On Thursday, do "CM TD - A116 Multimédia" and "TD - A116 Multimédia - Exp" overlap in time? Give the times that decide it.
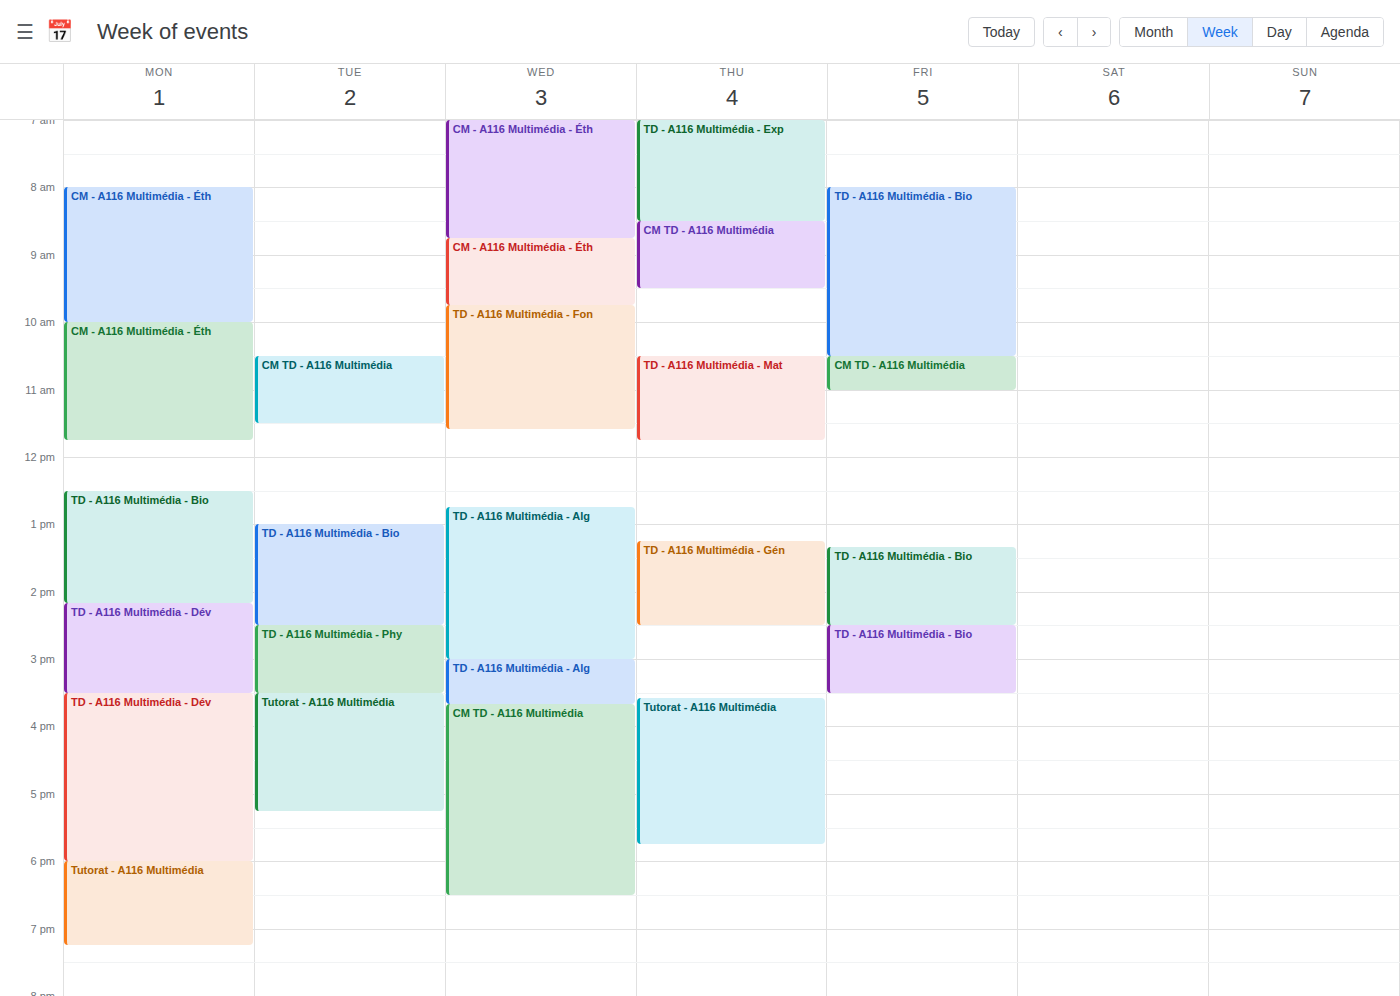
"TD - A116 Multimédia - Exp" ends at 8:30 AM, exactly when "CM TD - A116 Multimédia" starts -- they touch but do not overlap.